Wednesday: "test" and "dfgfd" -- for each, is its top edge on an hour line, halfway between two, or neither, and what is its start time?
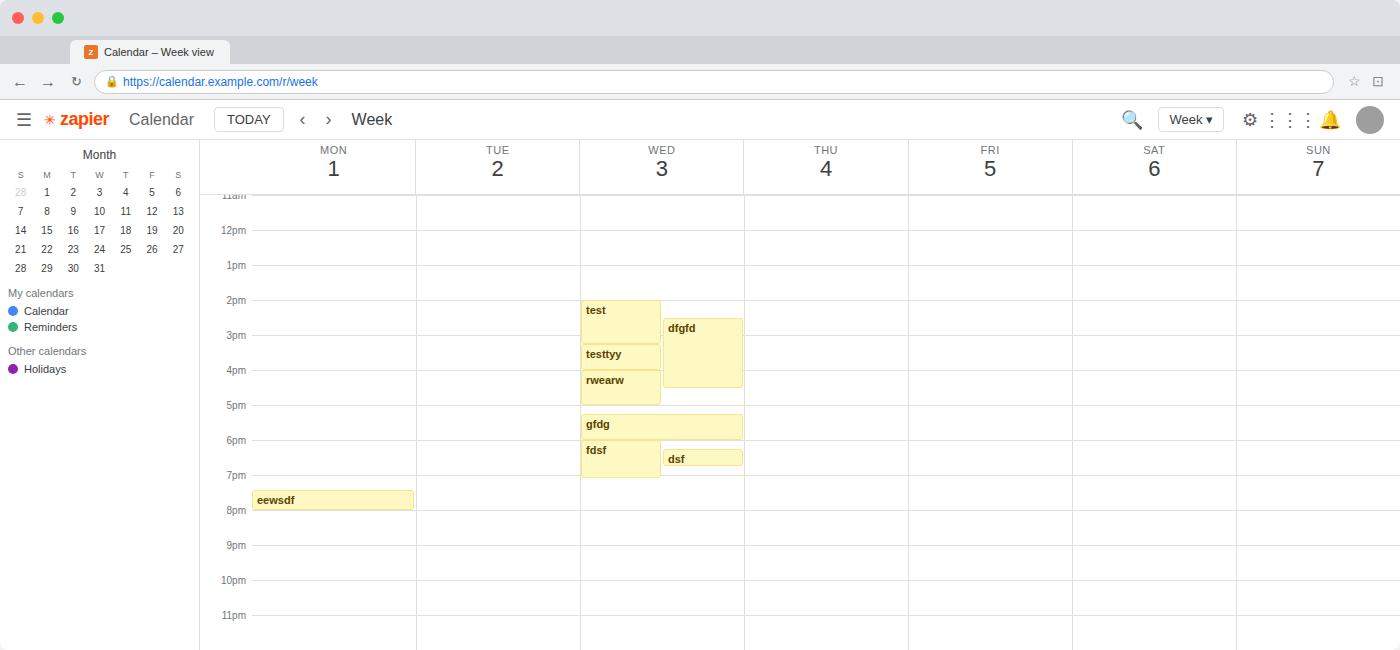
"test": 2:00 PM, exactly on the 2 PM line. "dfgfd": 2:30 PM, halfway between the 2 PM and 3 PM lines.